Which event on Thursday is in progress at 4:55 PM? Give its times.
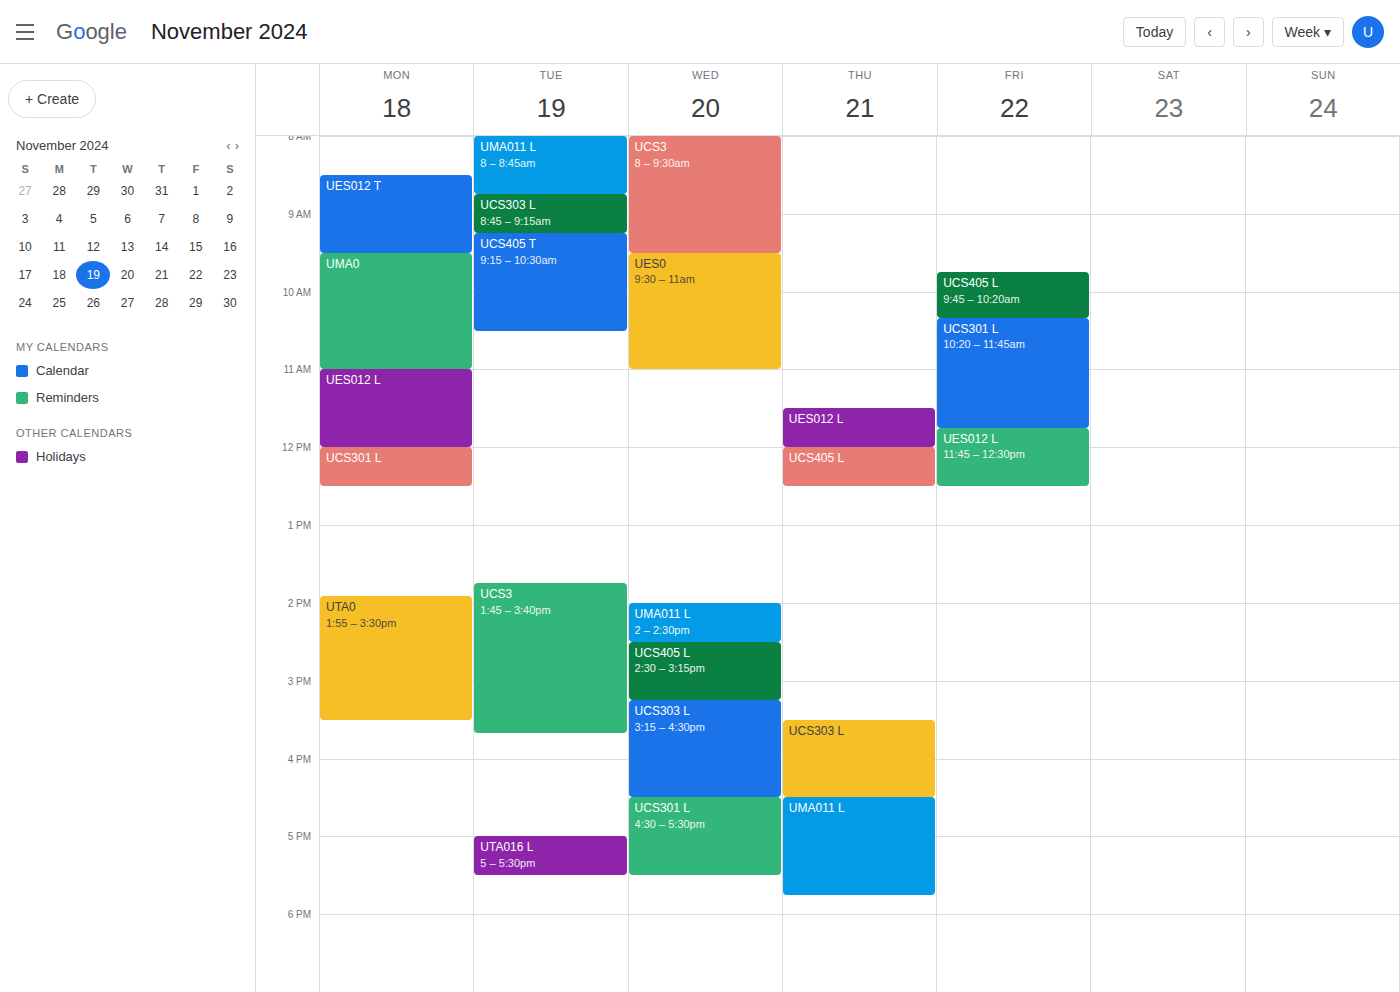
"UMA011 L", 4:30 PM to 5:45 PM